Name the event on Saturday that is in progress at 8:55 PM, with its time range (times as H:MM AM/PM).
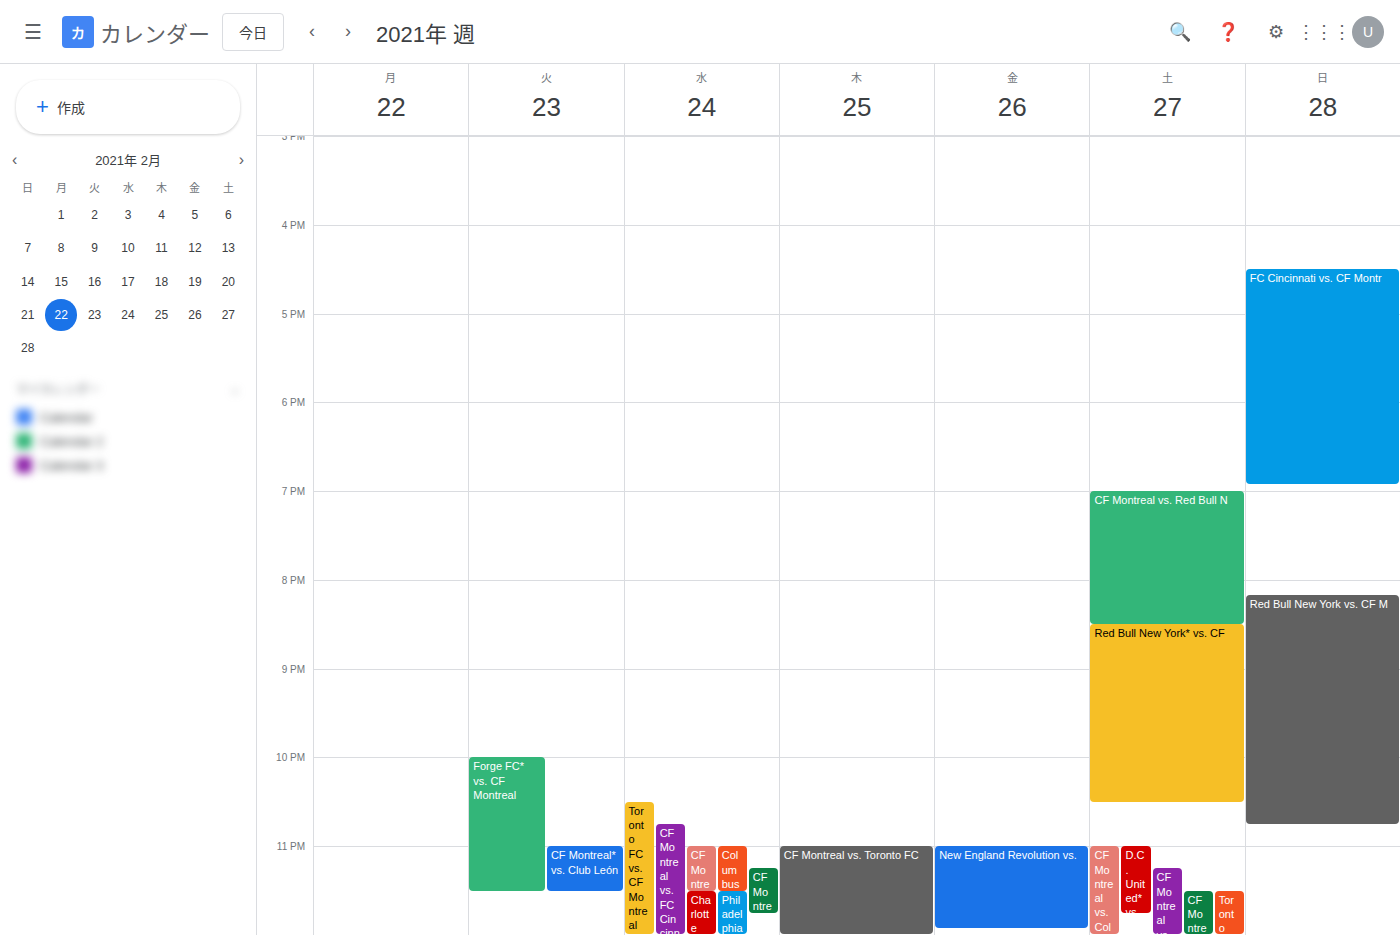
"Red Bull New York* vs. CF", 8:30 PM to 10:30 PM